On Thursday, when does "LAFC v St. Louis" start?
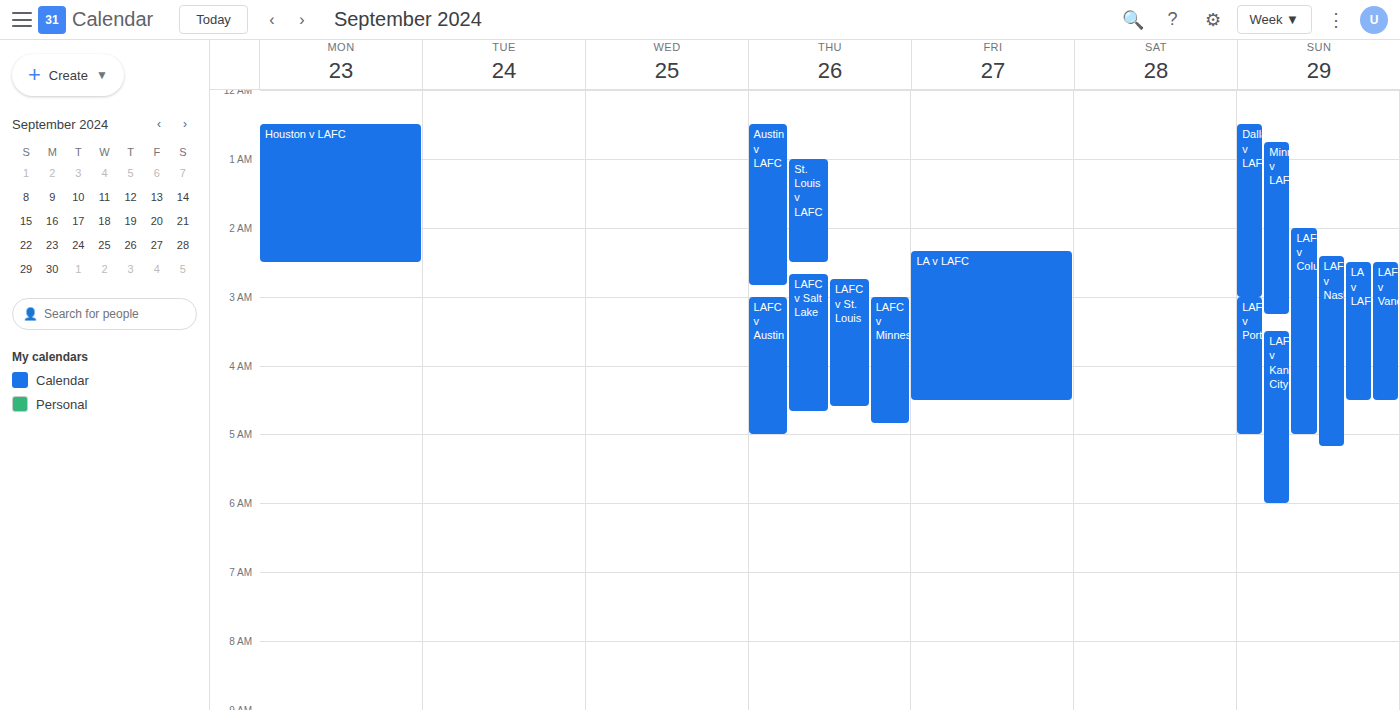
02:45